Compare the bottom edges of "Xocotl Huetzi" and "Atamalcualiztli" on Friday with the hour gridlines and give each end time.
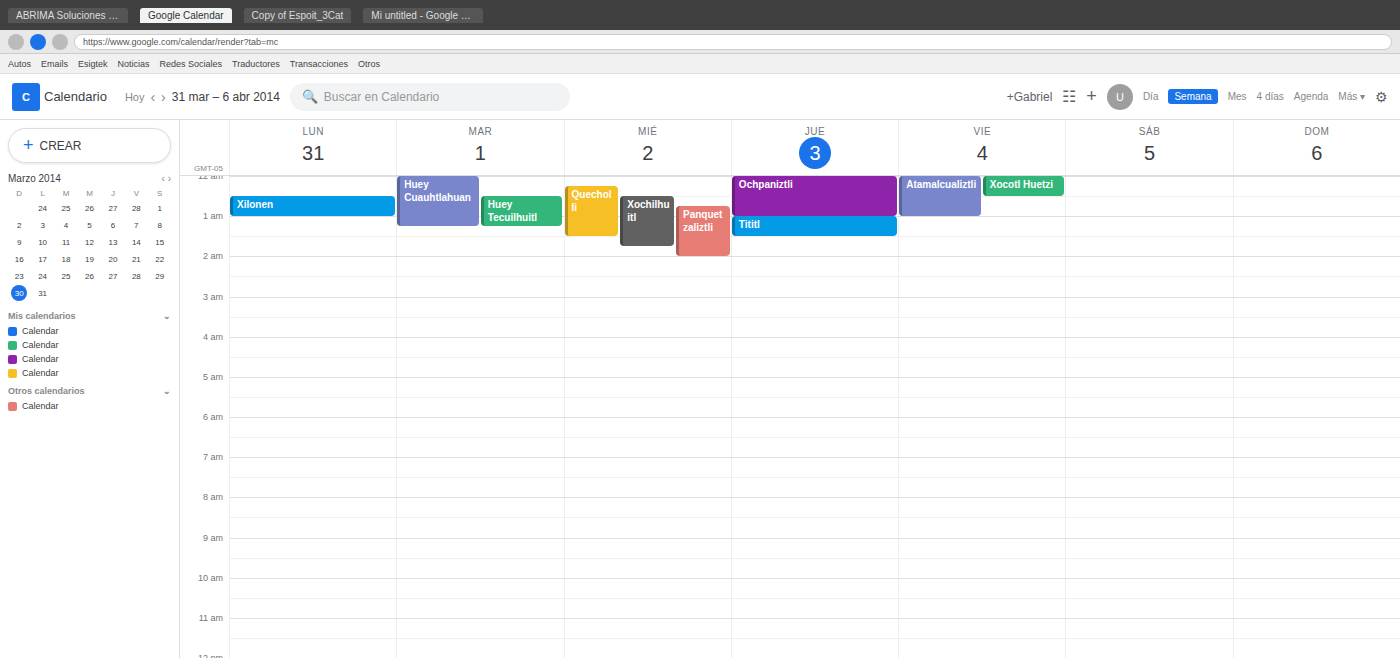
"Xocotl Huetzi": 00:30, halfway between the 00:00 and 01:00 lines. "Atamalcualiztli": 01:00, exactly on the 01:00 line.